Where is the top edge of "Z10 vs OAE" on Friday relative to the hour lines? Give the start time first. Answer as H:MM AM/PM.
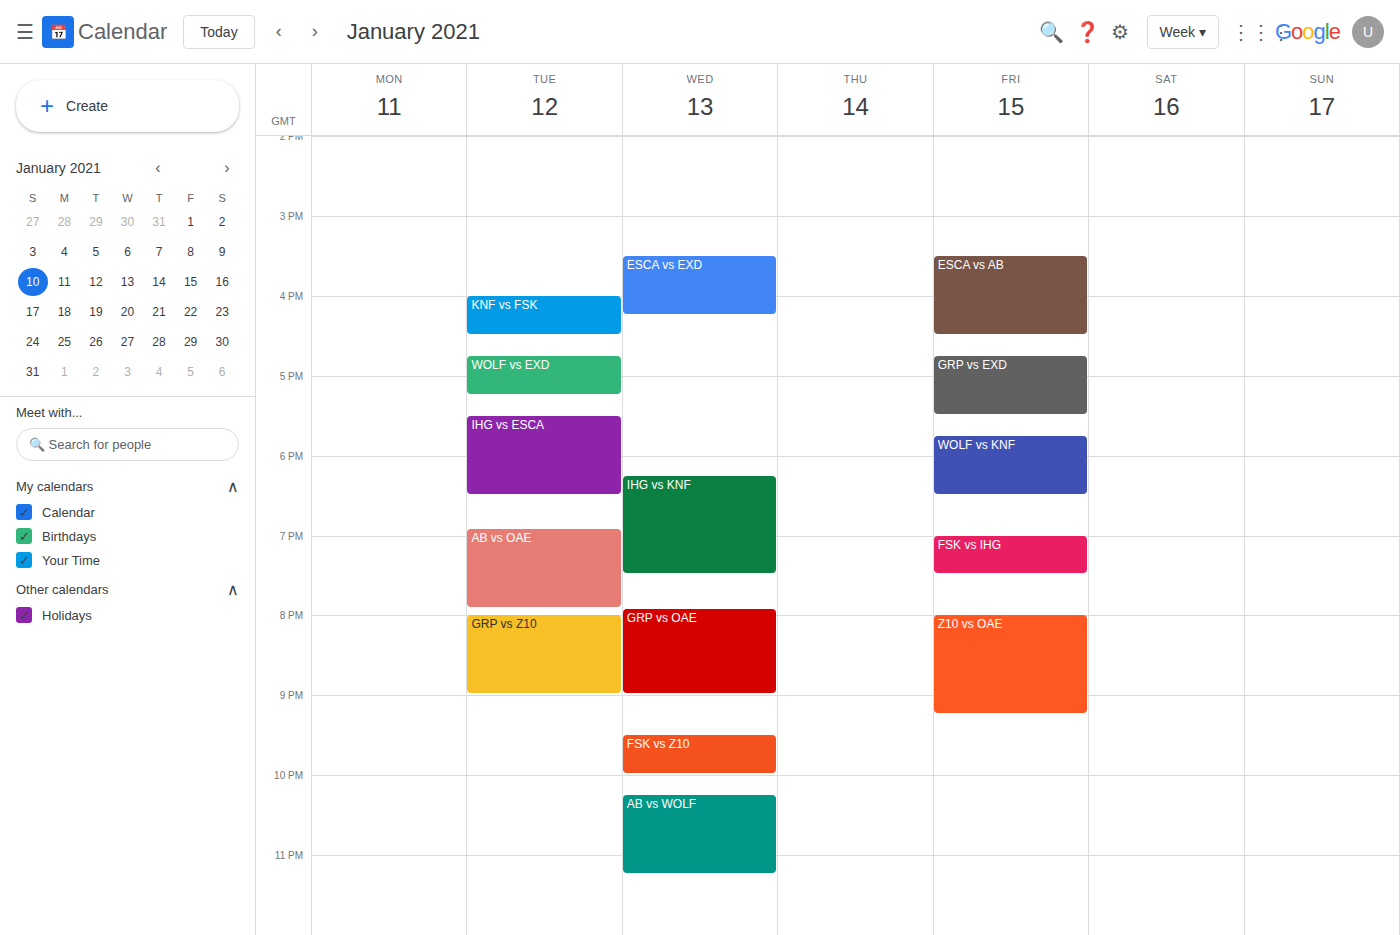
8:00 PM -- exactly on the 8 PM line.